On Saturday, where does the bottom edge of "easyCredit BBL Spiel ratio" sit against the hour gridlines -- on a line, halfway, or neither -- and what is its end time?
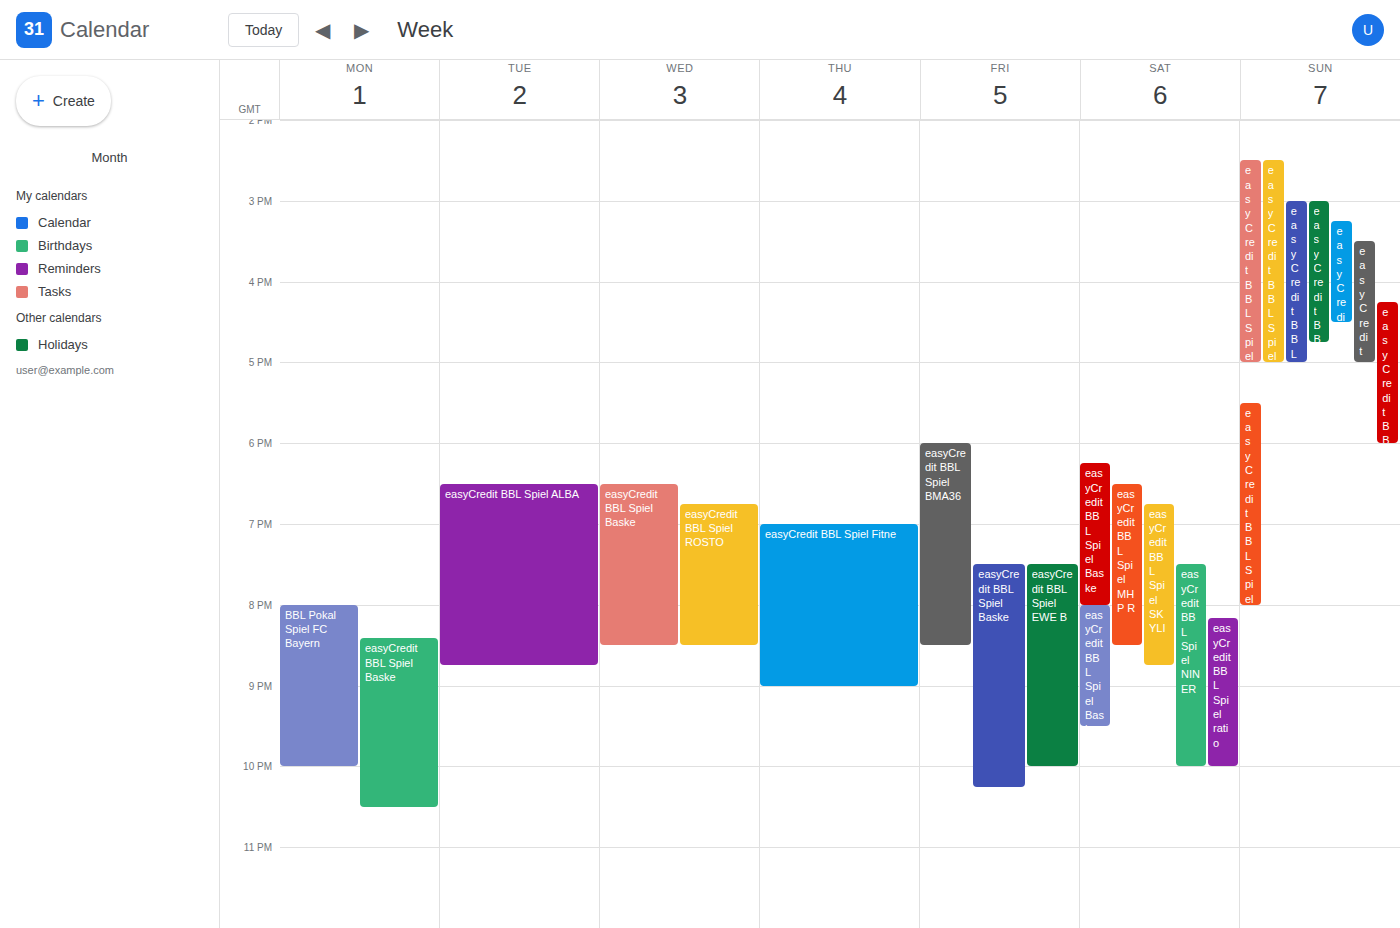
10:00 PM -- exactly on the 10 PM line.